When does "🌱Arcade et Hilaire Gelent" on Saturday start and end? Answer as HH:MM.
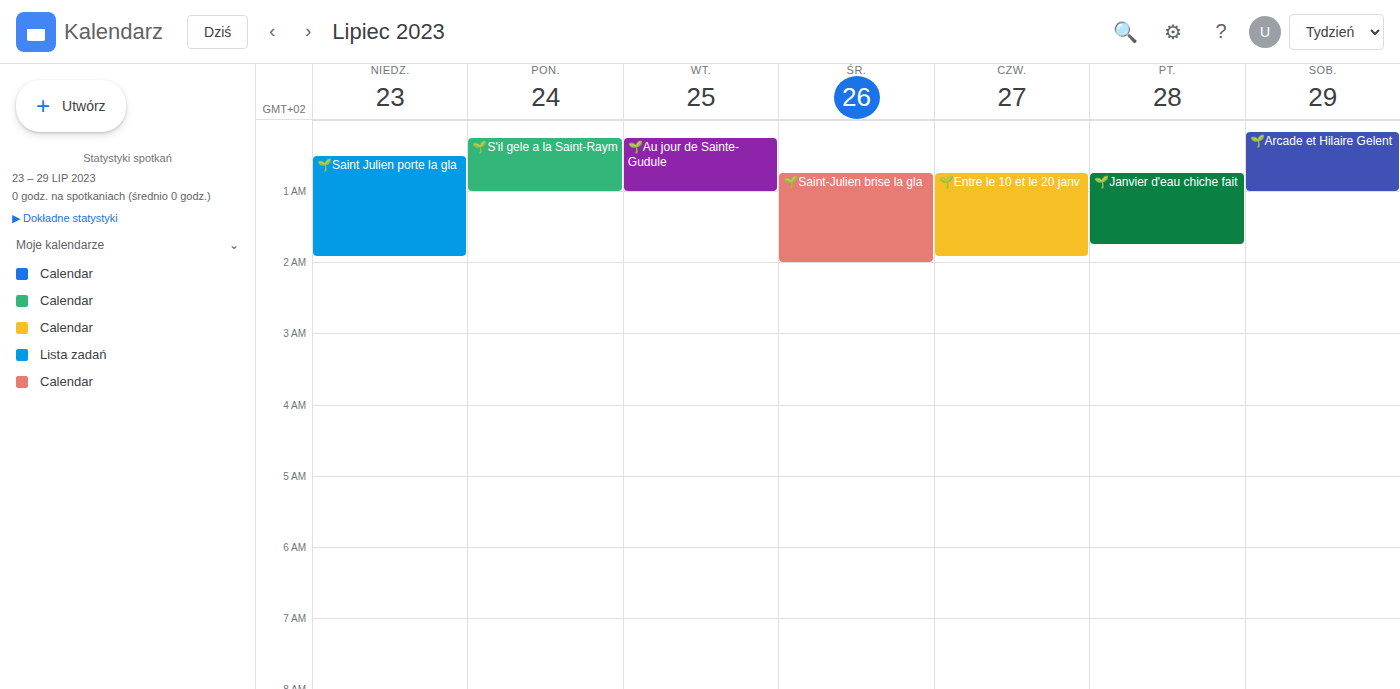
00:10 to 01:00